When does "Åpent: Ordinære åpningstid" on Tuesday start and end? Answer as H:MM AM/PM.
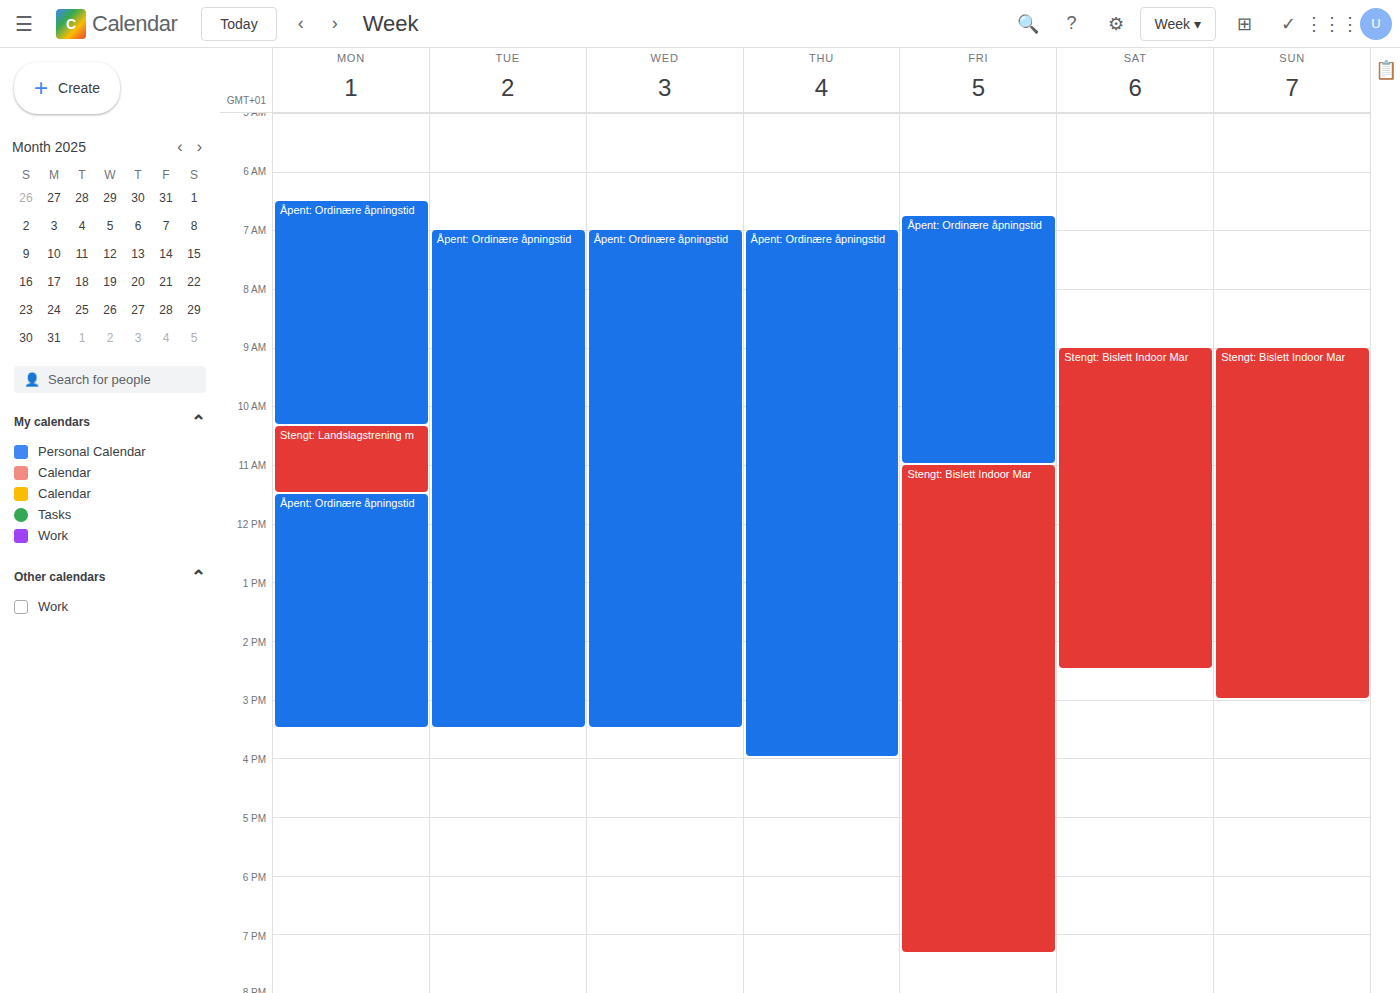
7:00 AM to 3:30 PM